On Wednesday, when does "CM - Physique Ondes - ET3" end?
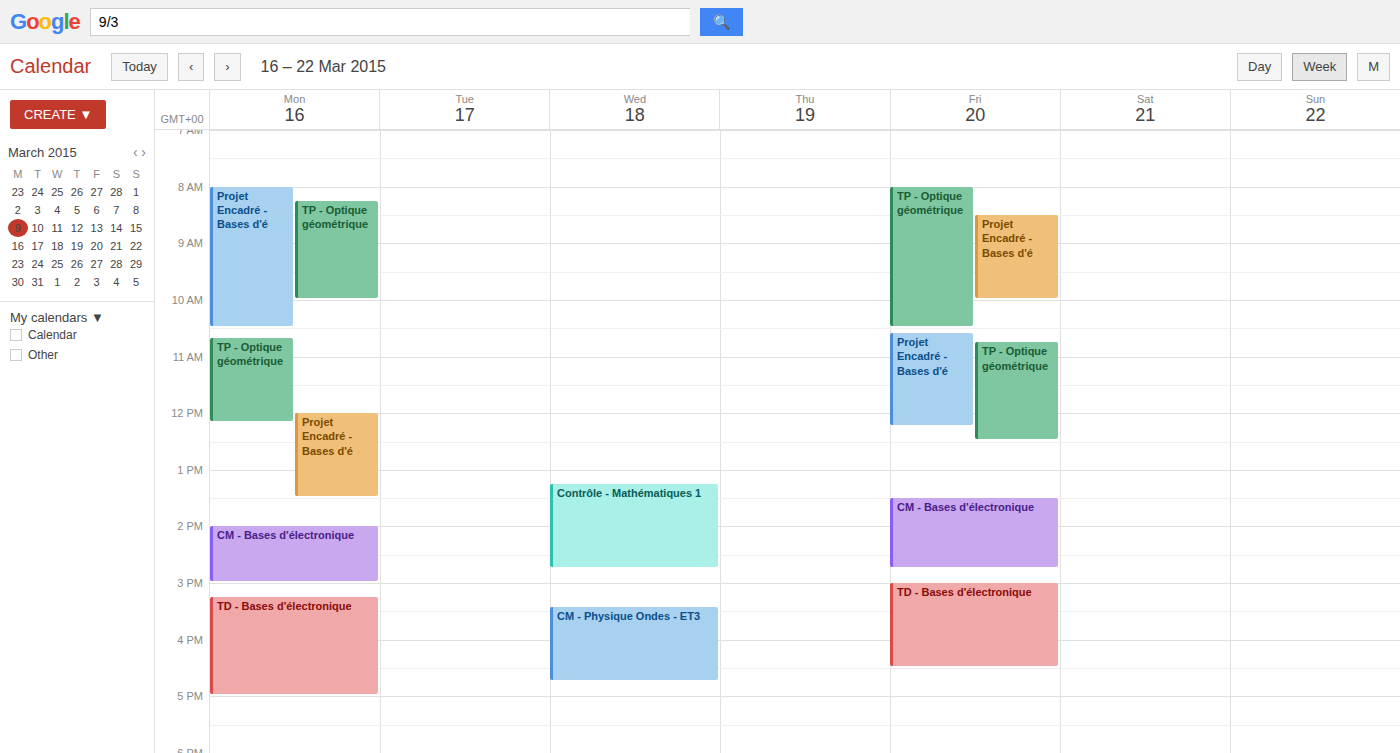
4:45 PM